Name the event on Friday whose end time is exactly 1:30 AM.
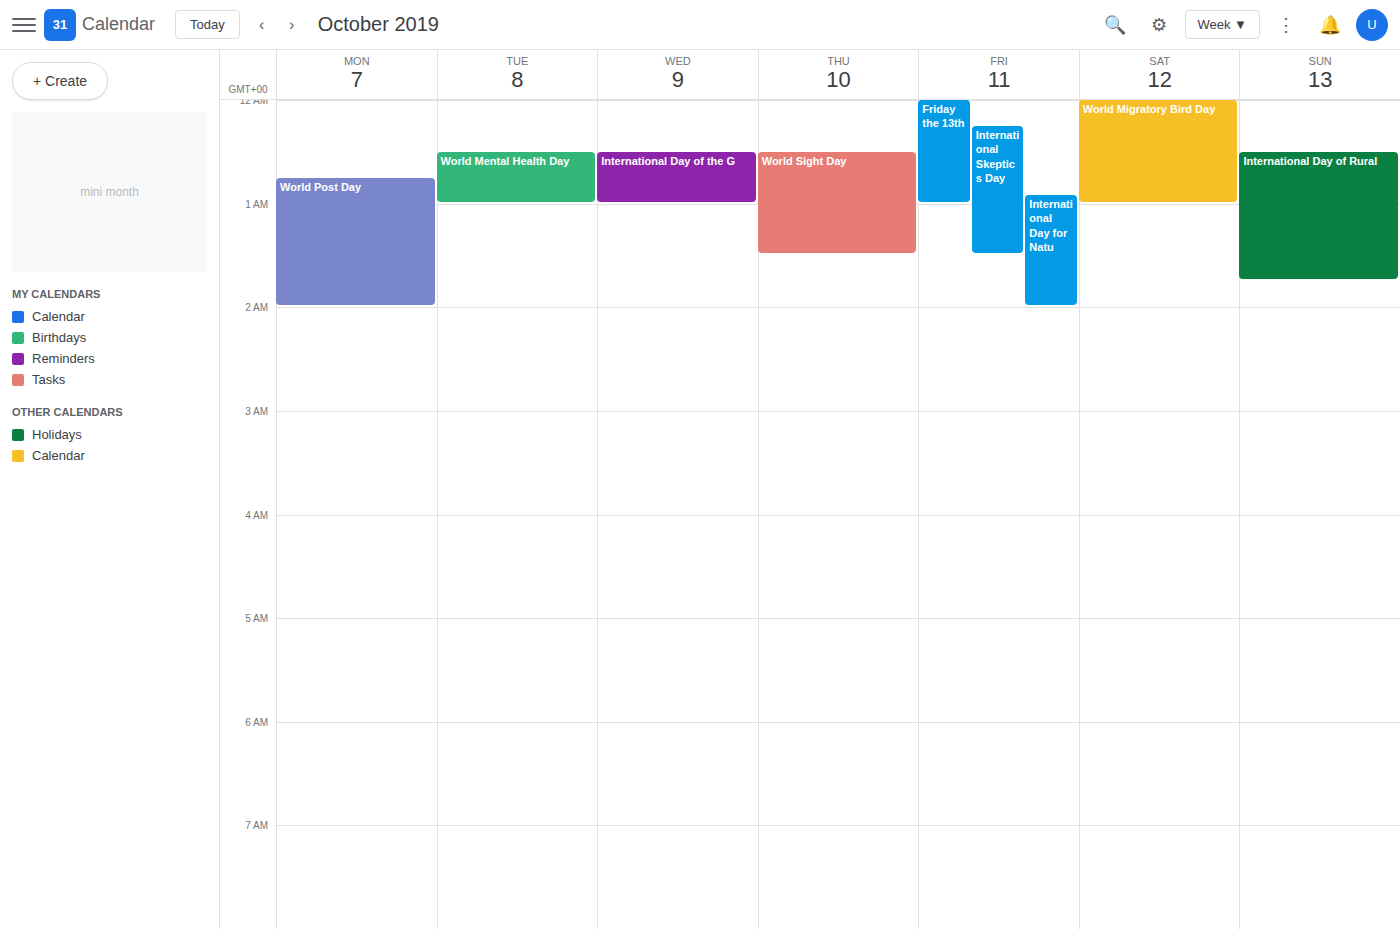
"International Skeptics Day"